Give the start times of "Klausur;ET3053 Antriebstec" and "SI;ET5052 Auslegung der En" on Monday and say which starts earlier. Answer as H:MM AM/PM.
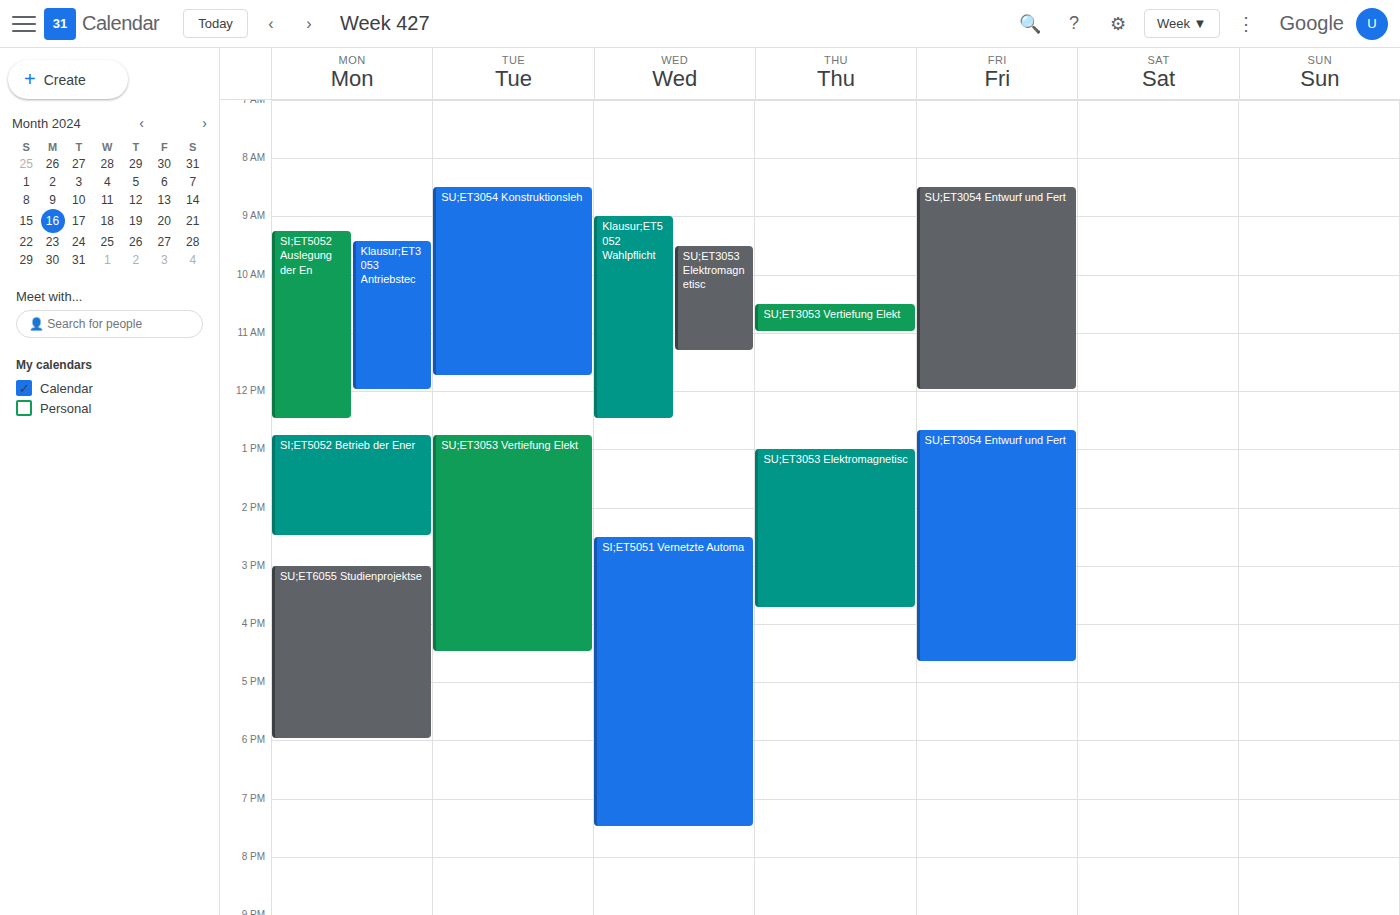
"SI;ET5052 Auslegung der En" 9:15 AM; "Klausur;ET3053 Antriebstec" 9:25 AM.